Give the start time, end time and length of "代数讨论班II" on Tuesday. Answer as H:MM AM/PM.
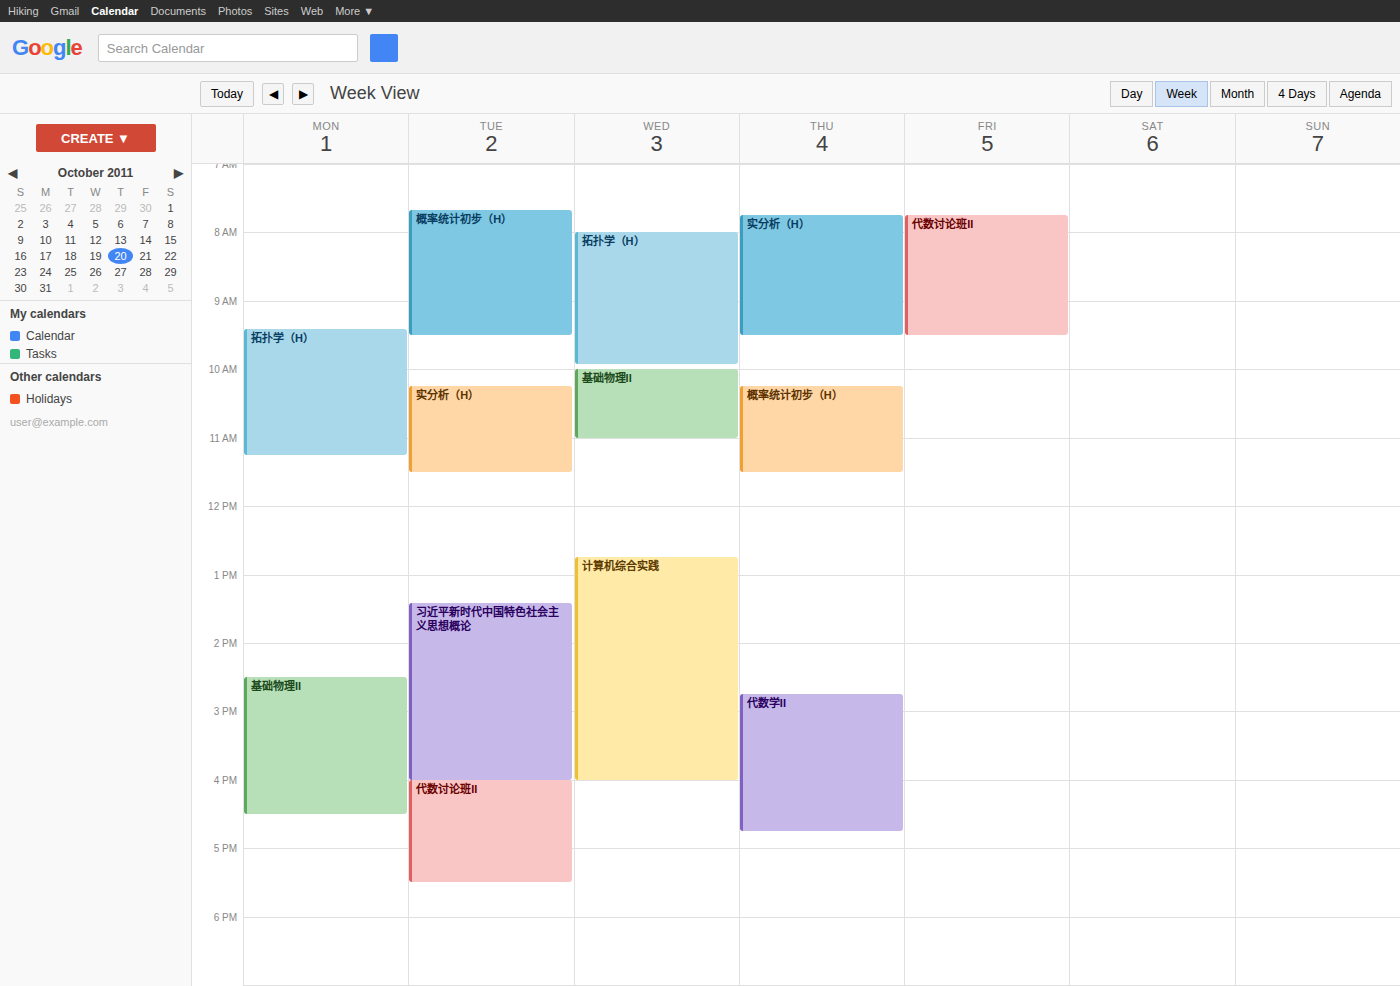
4:00 PM to 5:30 PM, 1 hour 30 minutes